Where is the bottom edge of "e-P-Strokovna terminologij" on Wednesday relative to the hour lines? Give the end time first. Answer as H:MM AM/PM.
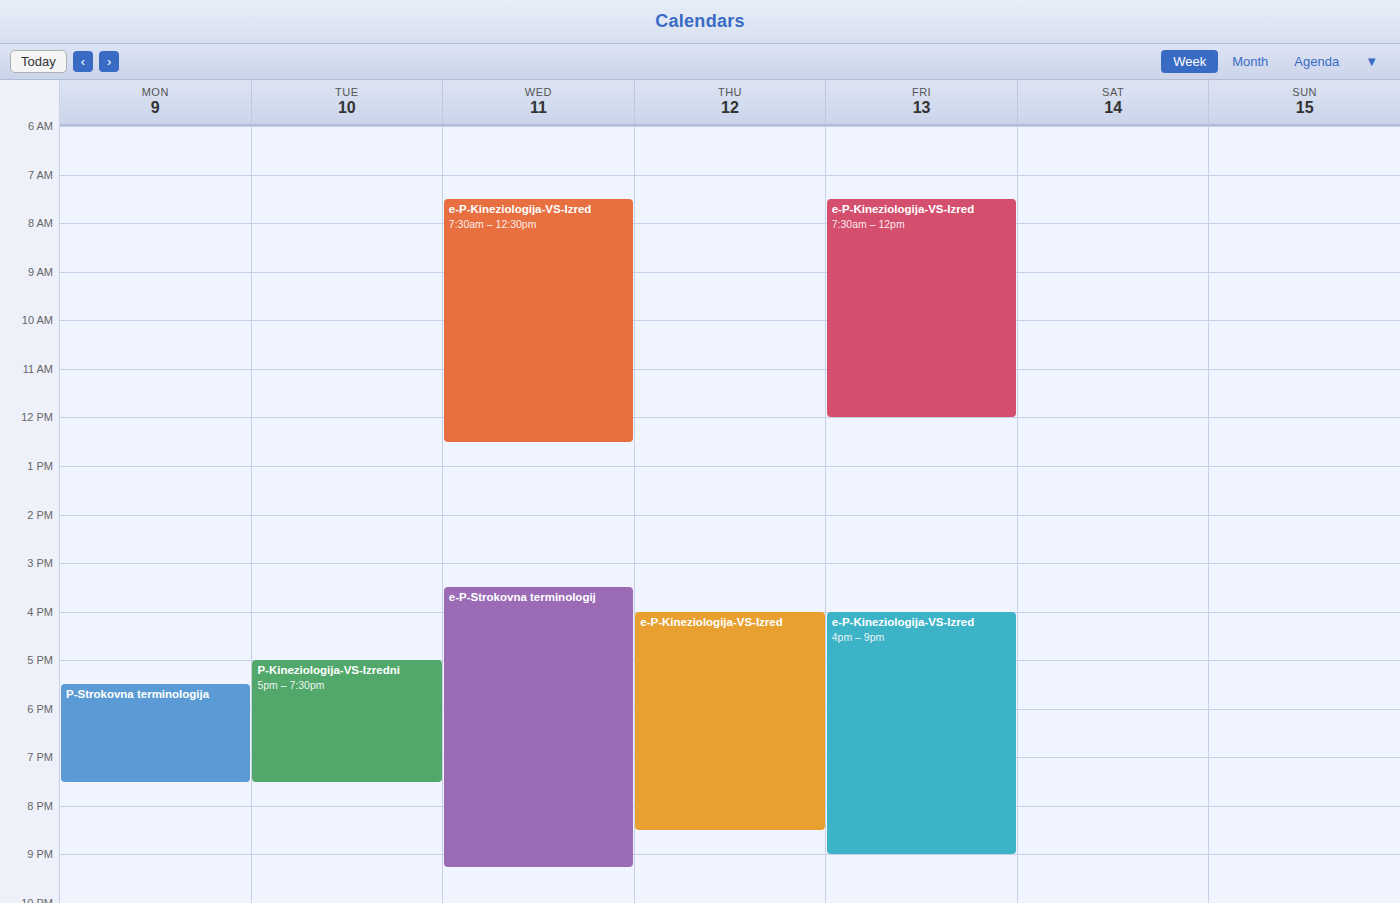
9:15 PM -- neither: a quarter of the way from the 9 PM line to the 10 PM line.